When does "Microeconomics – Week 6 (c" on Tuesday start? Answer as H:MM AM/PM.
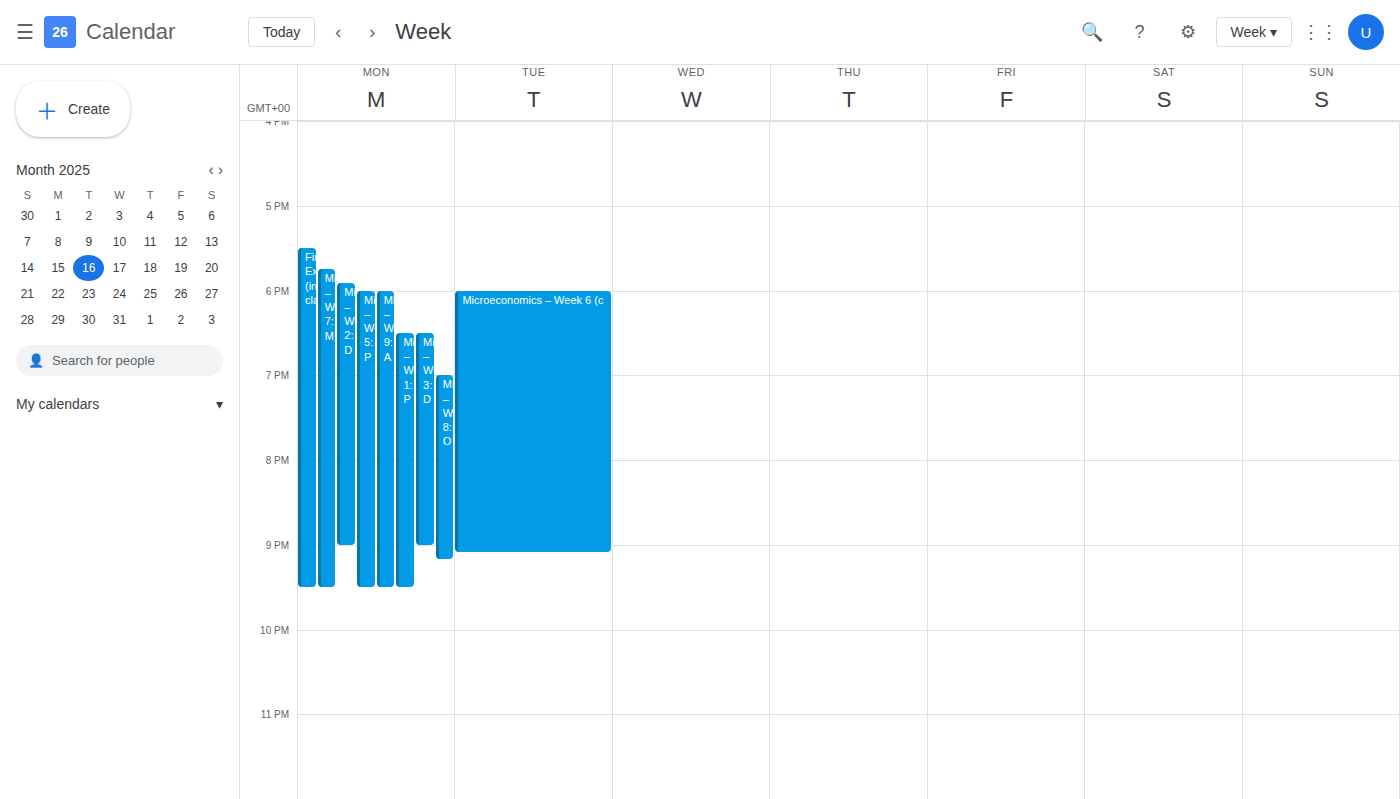
6:00 PM